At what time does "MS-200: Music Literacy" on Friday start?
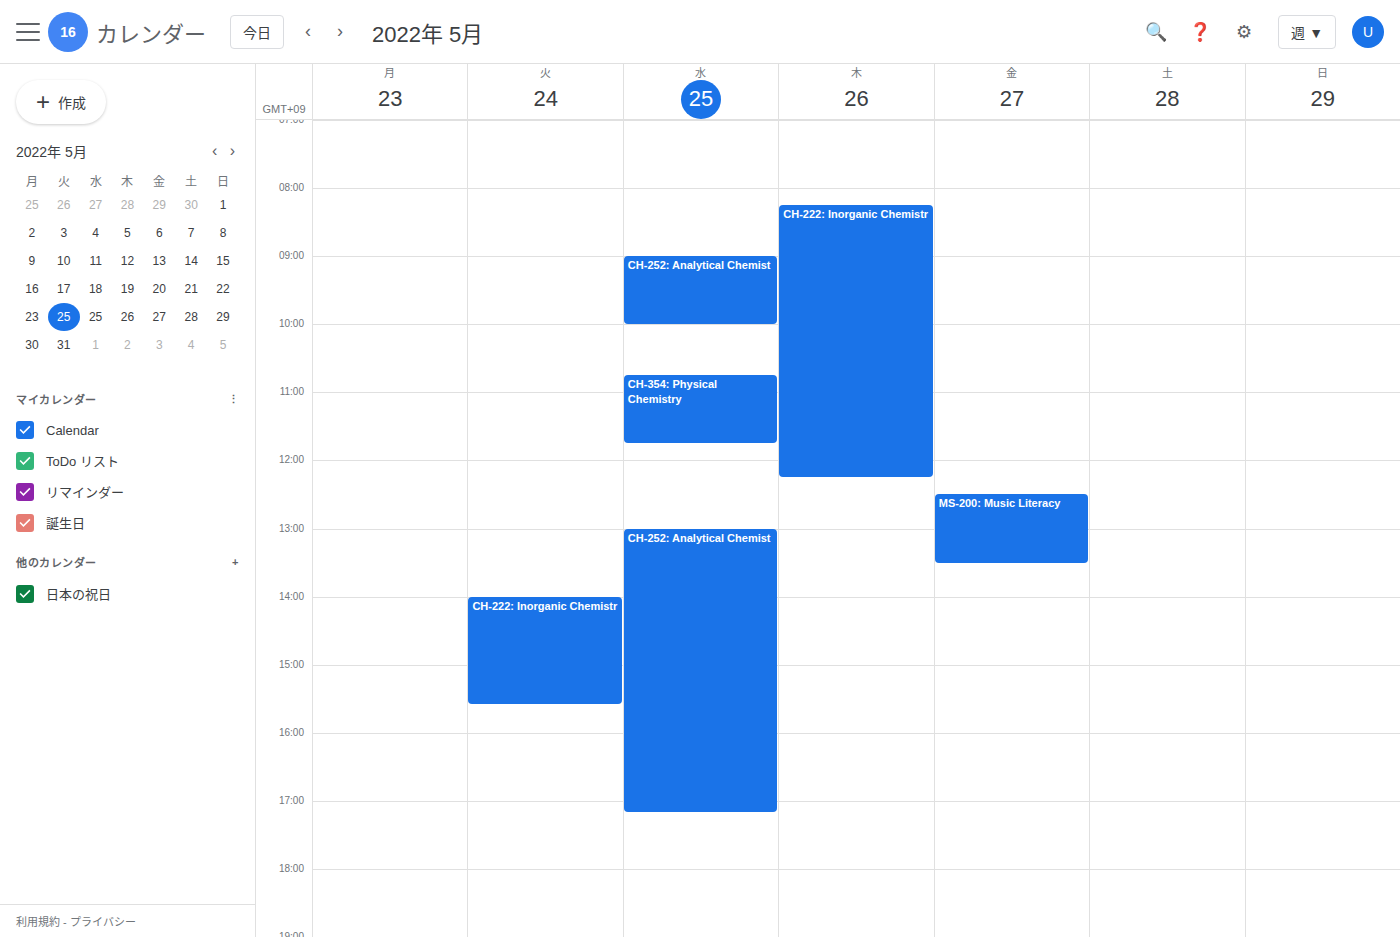
12:30 PM